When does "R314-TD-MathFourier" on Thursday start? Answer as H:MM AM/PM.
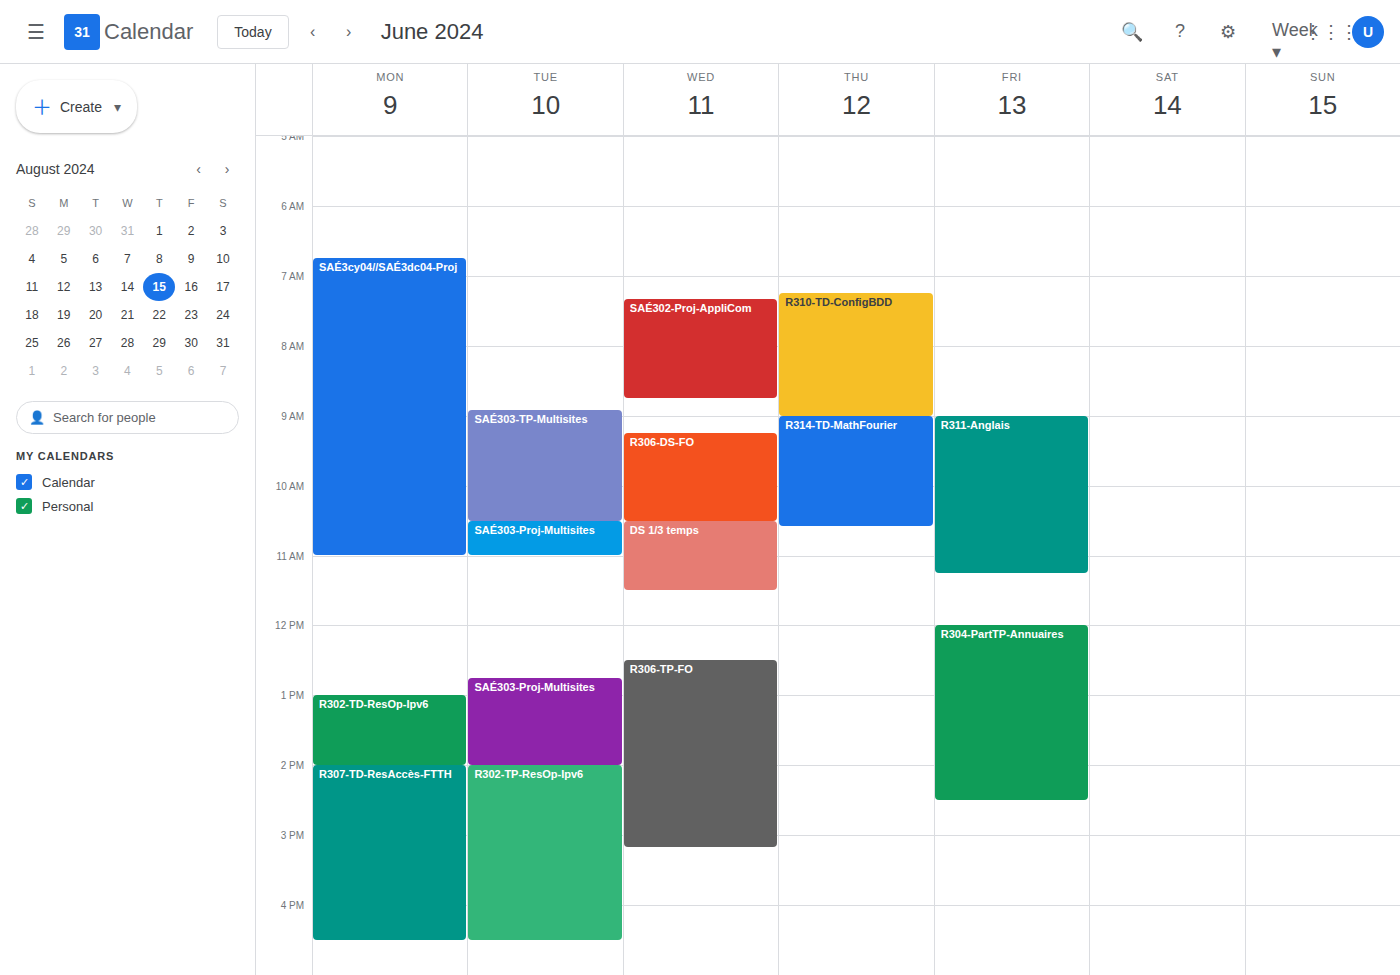
9:00 AM